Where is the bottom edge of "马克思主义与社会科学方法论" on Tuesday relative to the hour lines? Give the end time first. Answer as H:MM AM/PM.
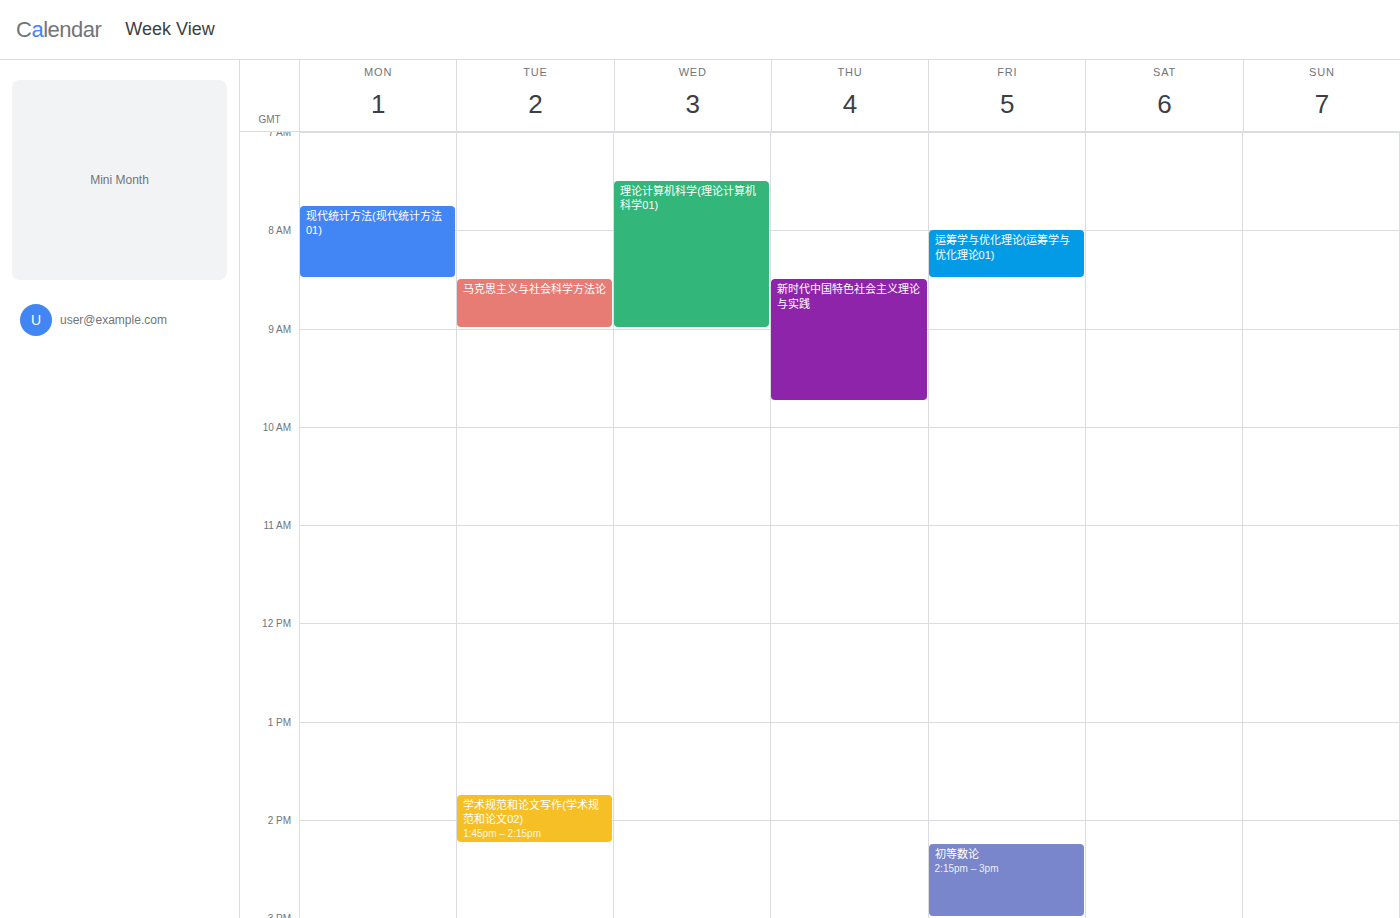
9:00 AM -- exactly on the 9 AM line.